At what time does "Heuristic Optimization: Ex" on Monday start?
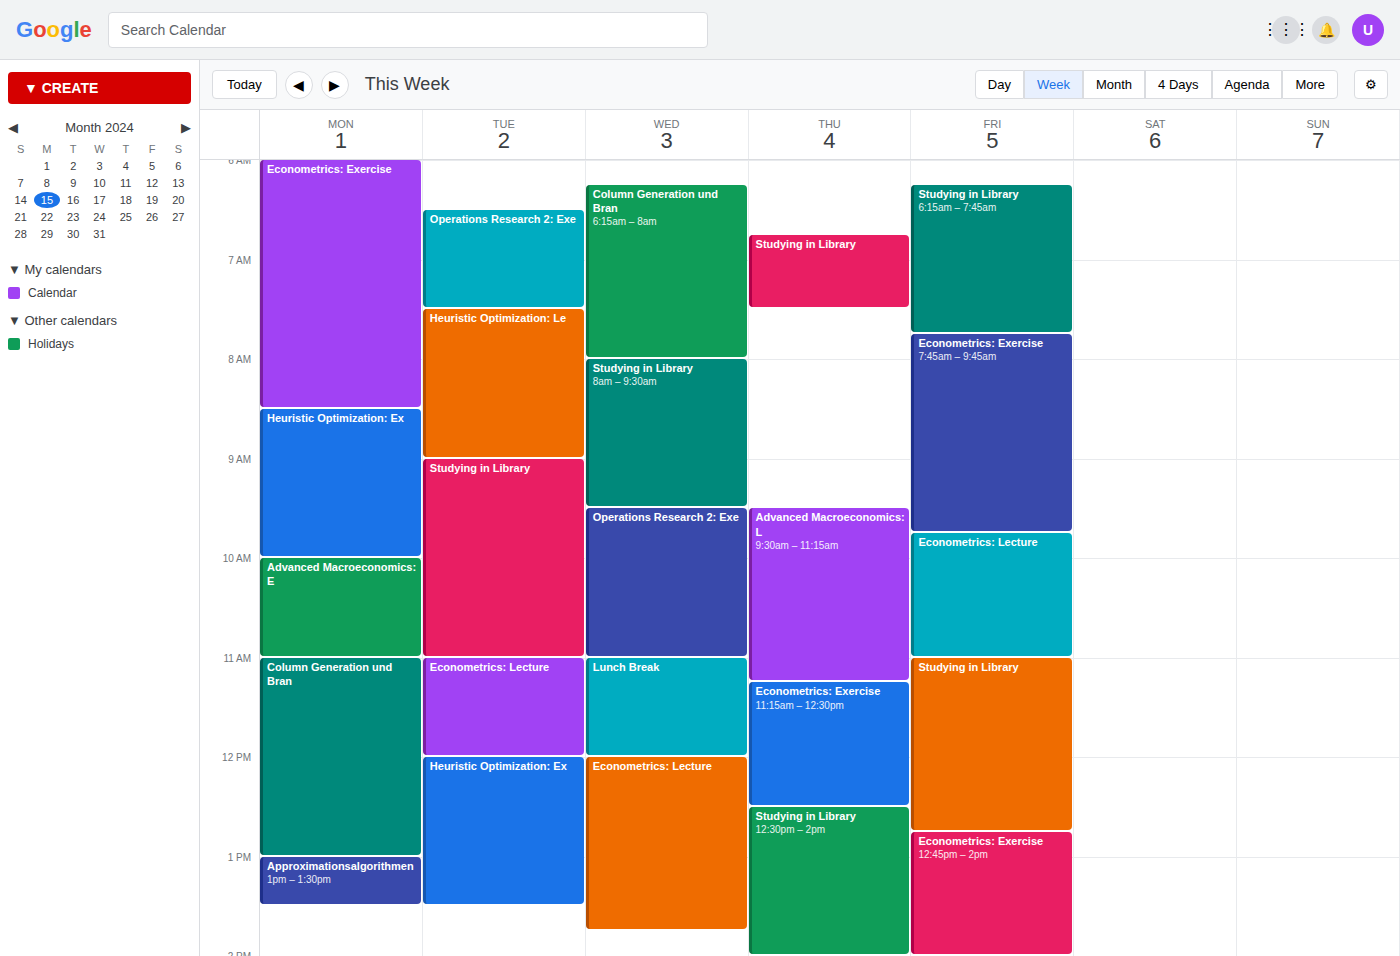
08:30